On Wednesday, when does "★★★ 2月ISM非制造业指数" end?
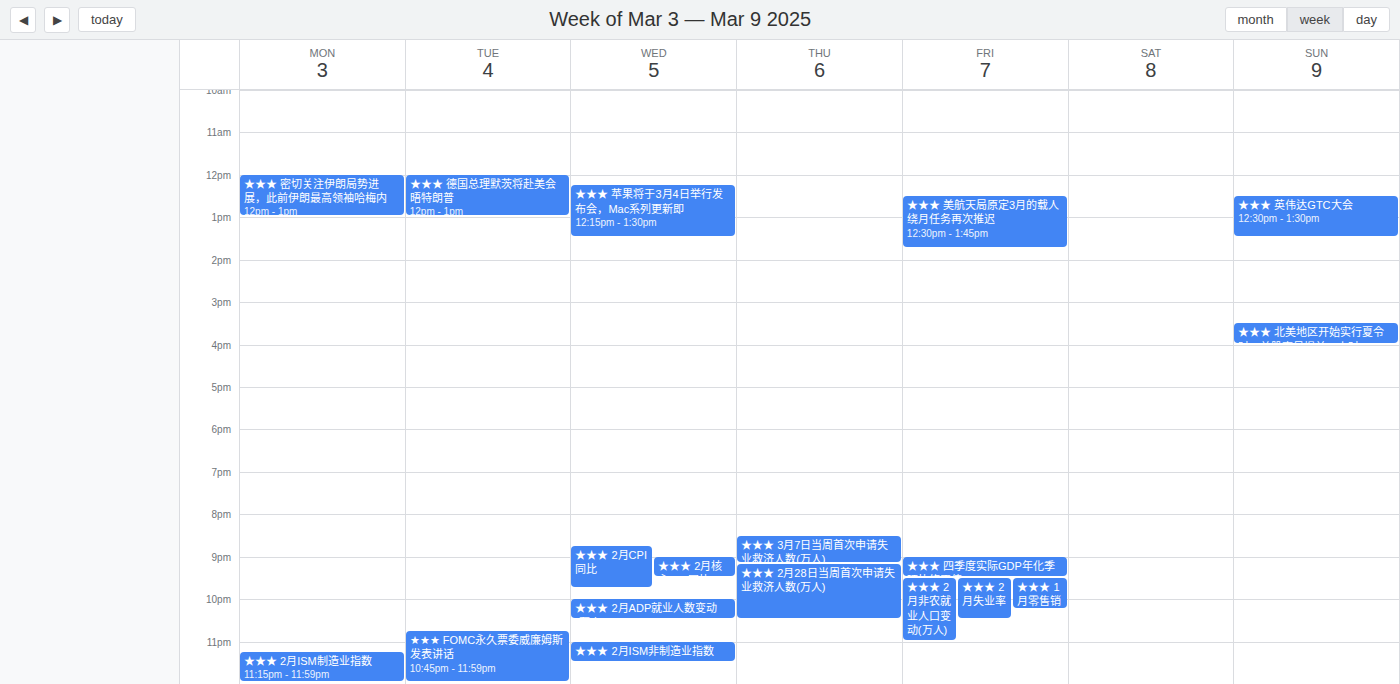
11:30 PM